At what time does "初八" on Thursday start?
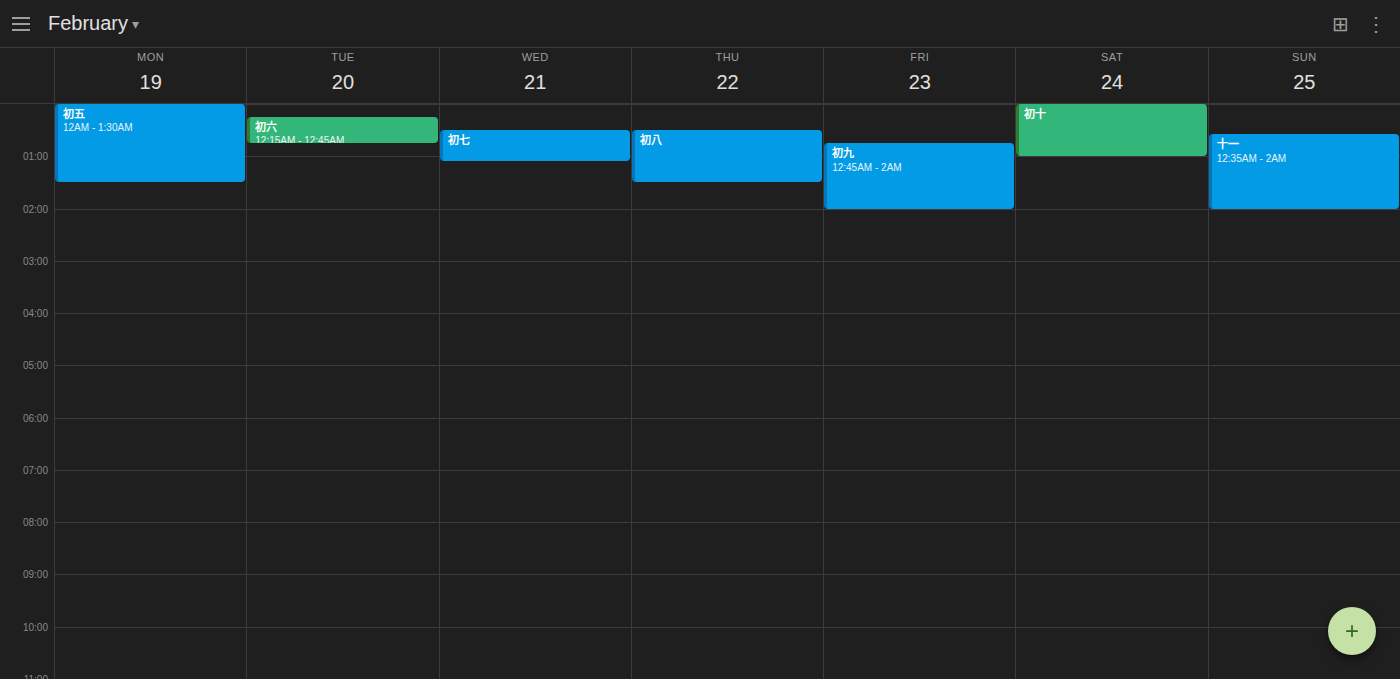
12:30 AM